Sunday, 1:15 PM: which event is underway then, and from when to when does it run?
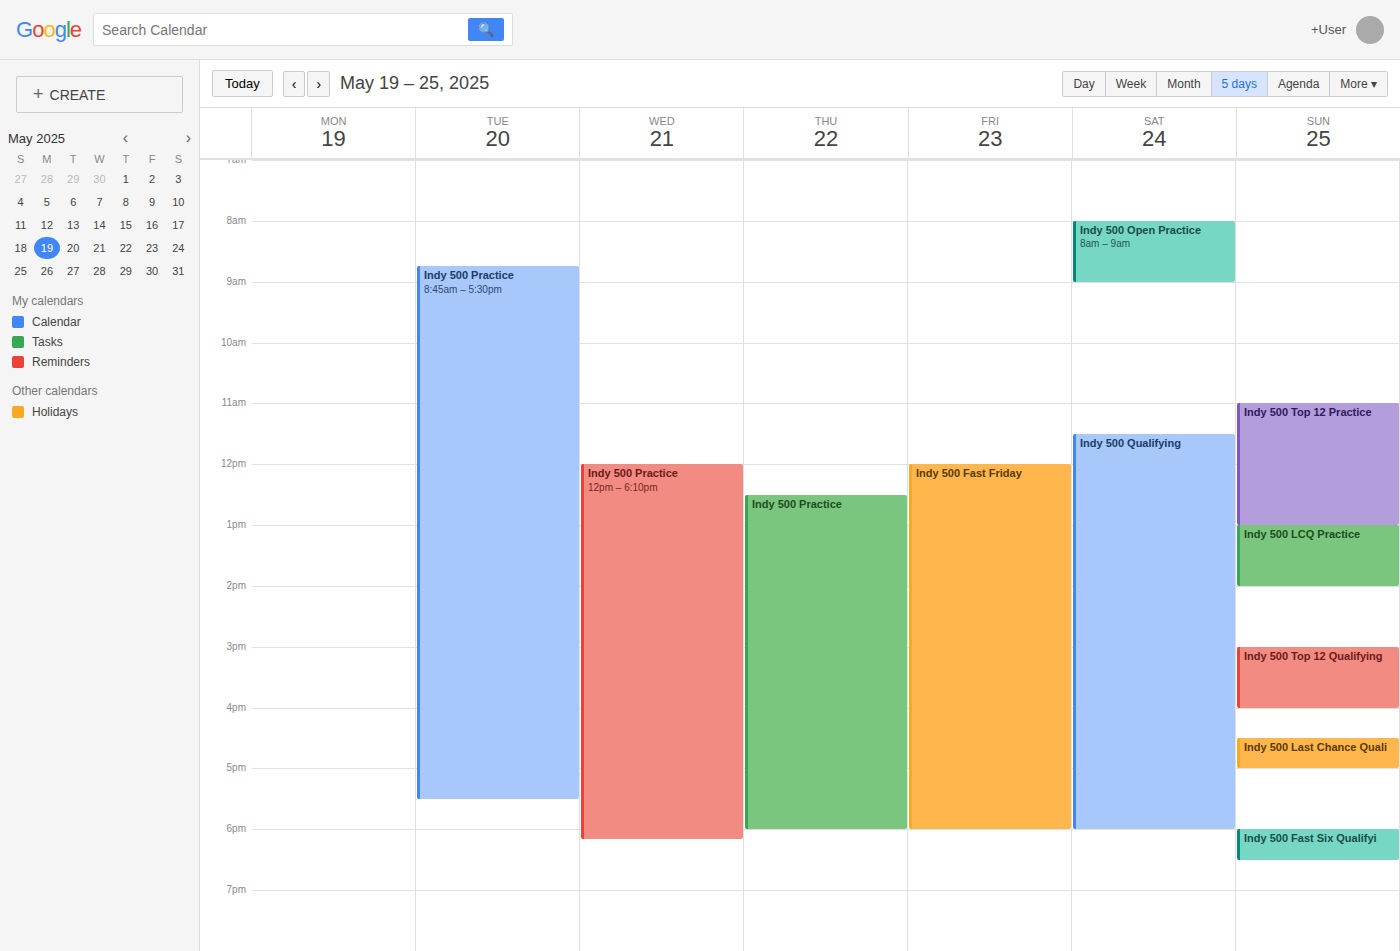
"Indy 500 LCQ Practice", 1:00 PM to 2:00 PM